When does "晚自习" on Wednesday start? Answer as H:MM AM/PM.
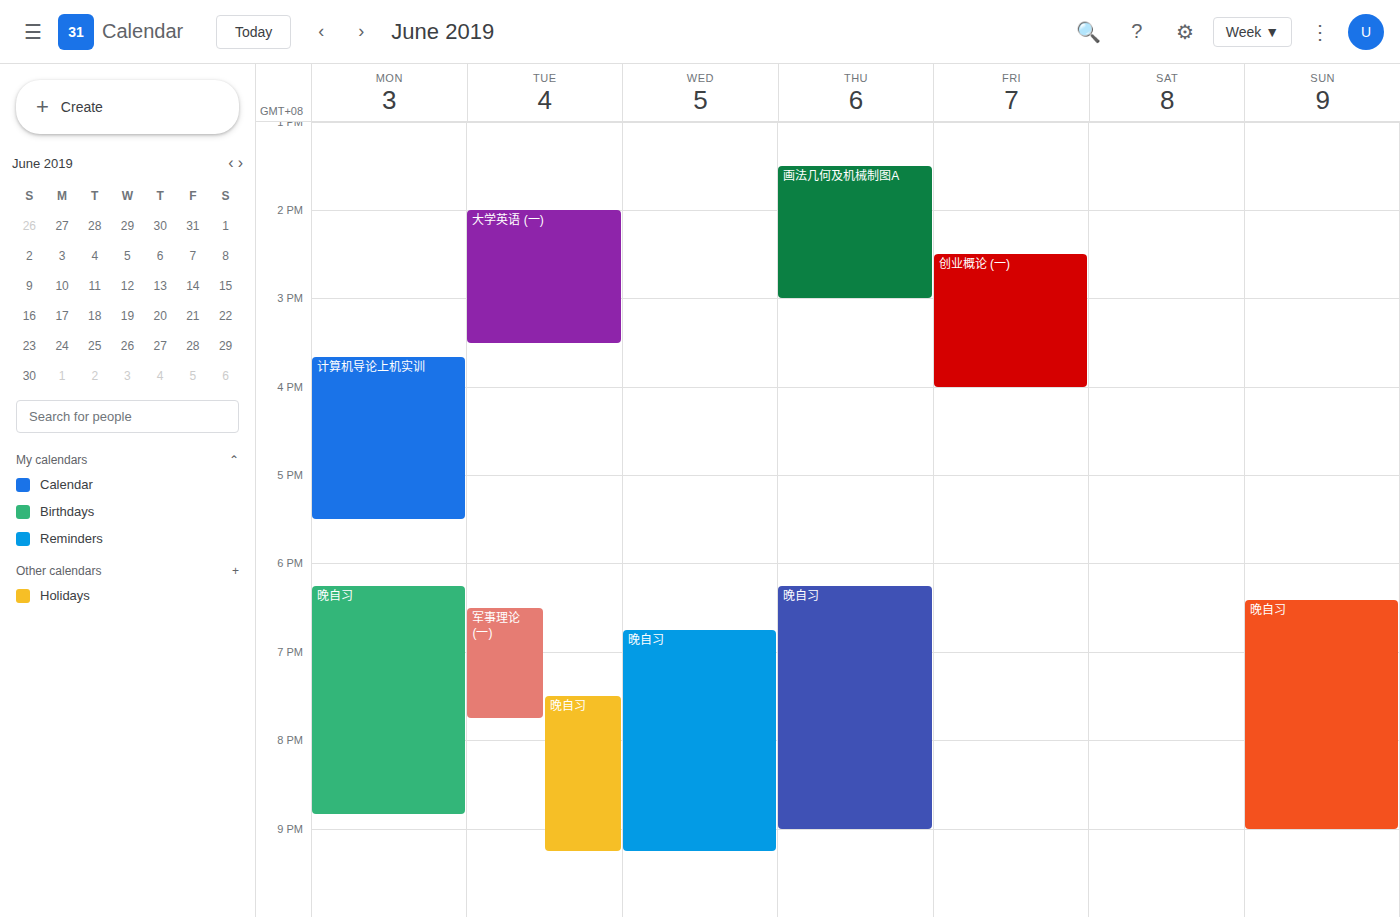
6:45 PM